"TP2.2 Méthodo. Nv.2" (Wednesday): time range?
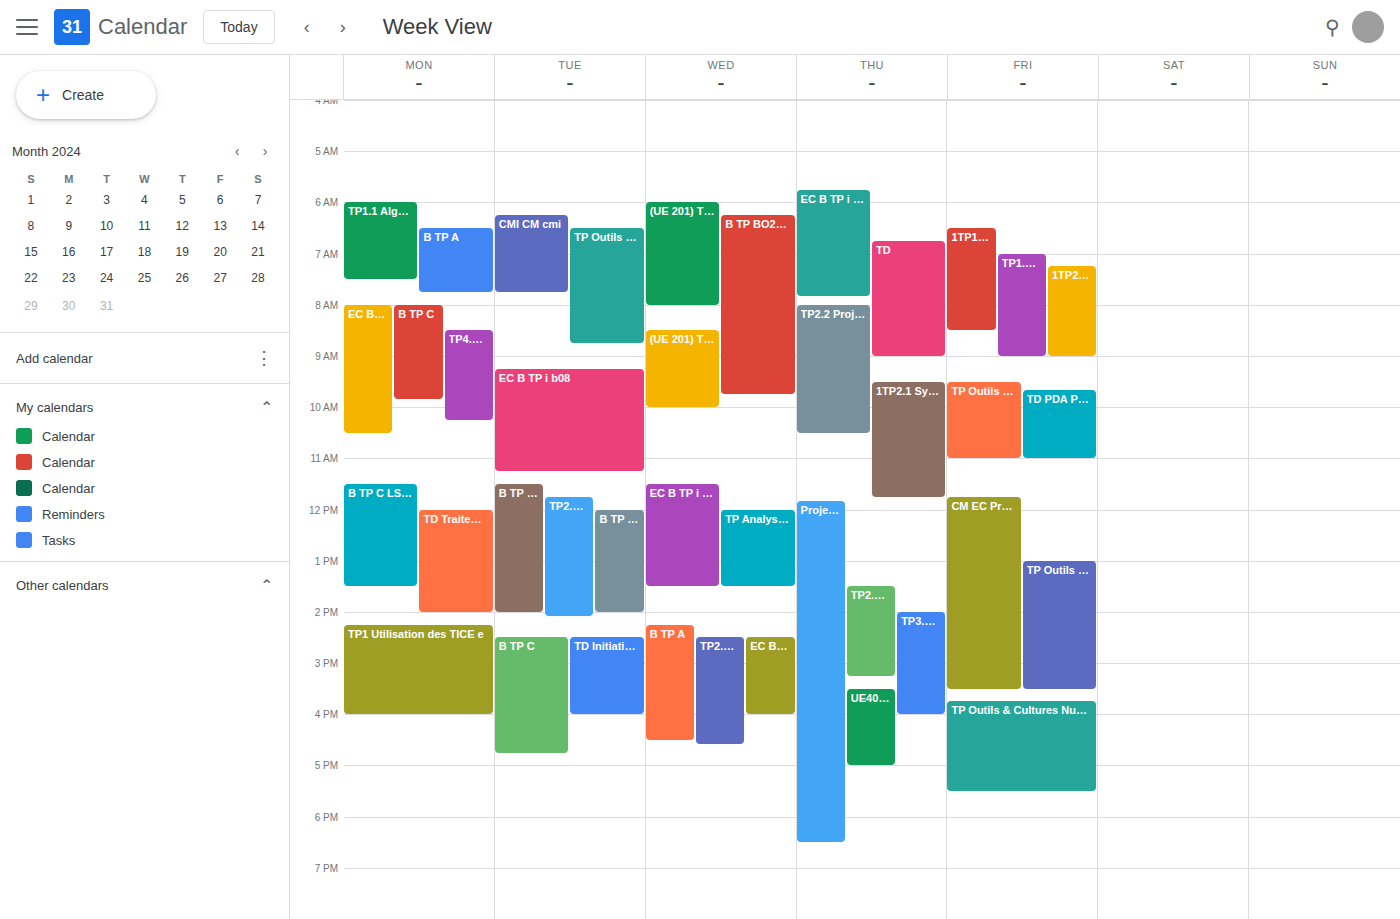
2:30 PM to 4:35 PM